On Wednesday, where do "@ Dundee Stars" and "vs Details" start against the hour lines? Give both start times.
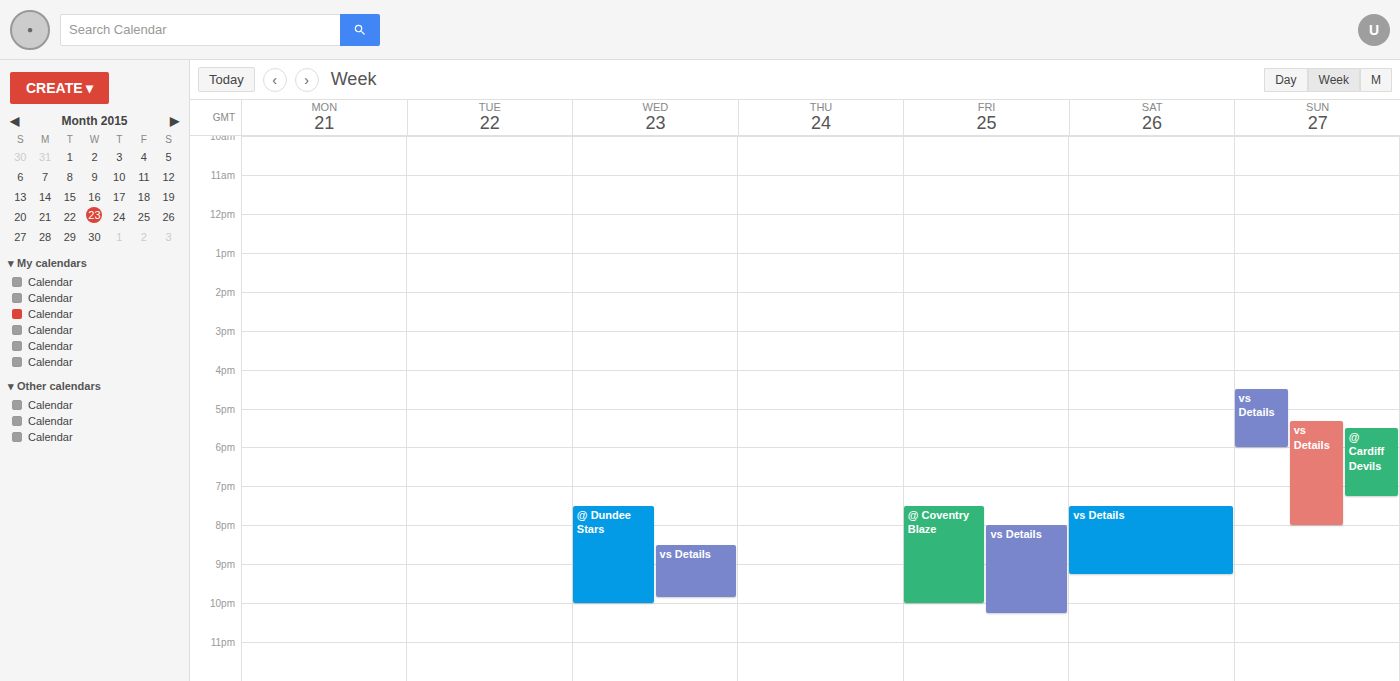
"@ Dundee Stars": 7:30 PM, halfway between the 7 PM and 8 PM lines. "vs Details": 8:30 PM, halfway between the 8 PM and 9 PM lines.